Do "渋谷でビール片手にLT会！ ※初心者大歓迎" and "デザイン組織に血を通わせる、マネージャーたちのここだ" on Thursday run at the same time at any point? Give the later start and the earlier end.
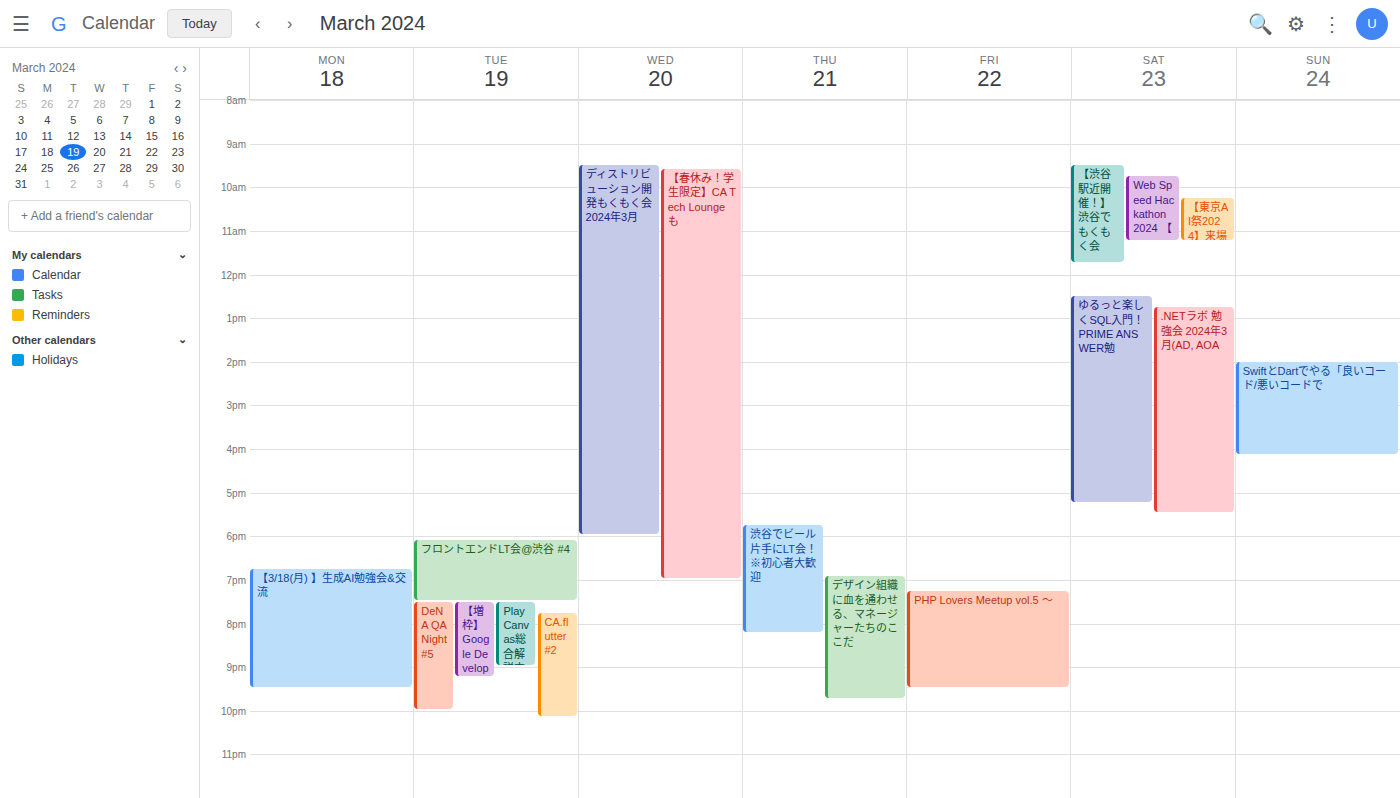
"デザイン組織に血を通わせる、マネージャーたちのここだ" starts at 6:55 PM, before "渋谷でビール片手にLT会！ ※初心者大歓迎" ends at 8:15 PM -- they overlap.